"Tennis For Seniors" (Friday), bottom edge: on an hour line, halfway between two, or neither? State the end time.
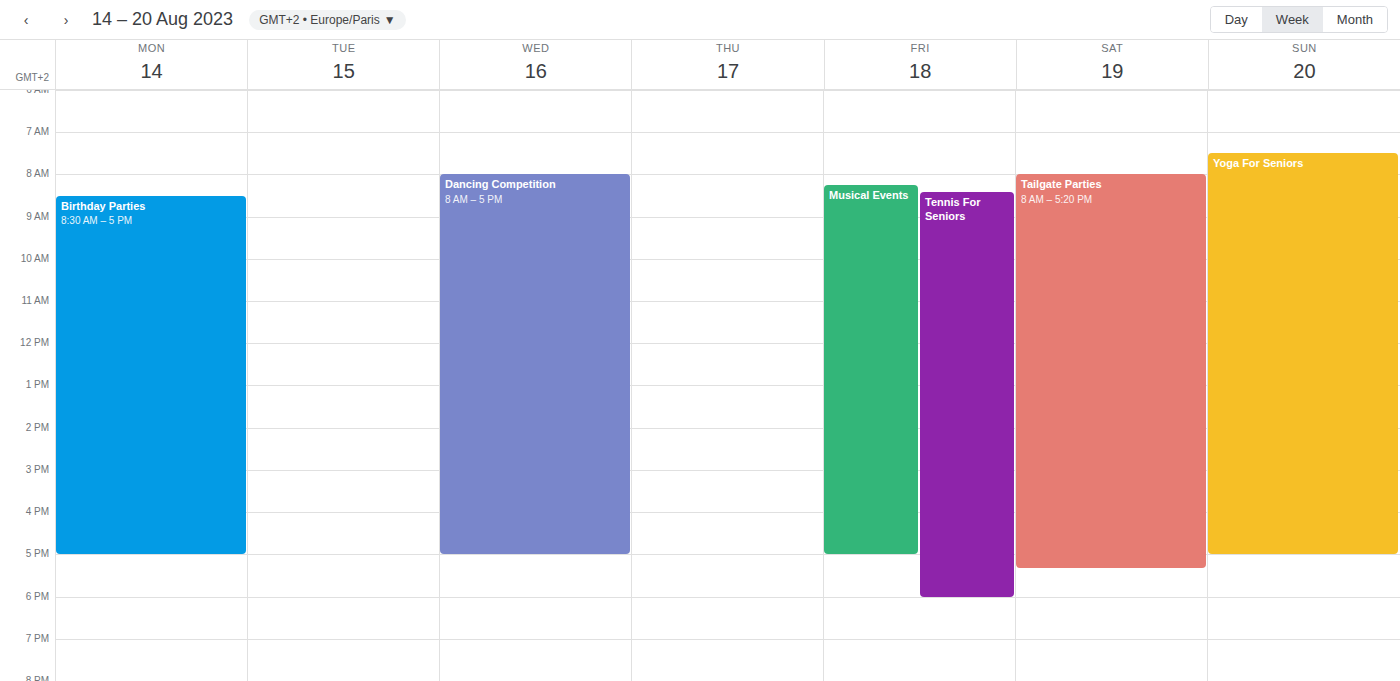
6:00 PM -- exactly on the 6 PM line.